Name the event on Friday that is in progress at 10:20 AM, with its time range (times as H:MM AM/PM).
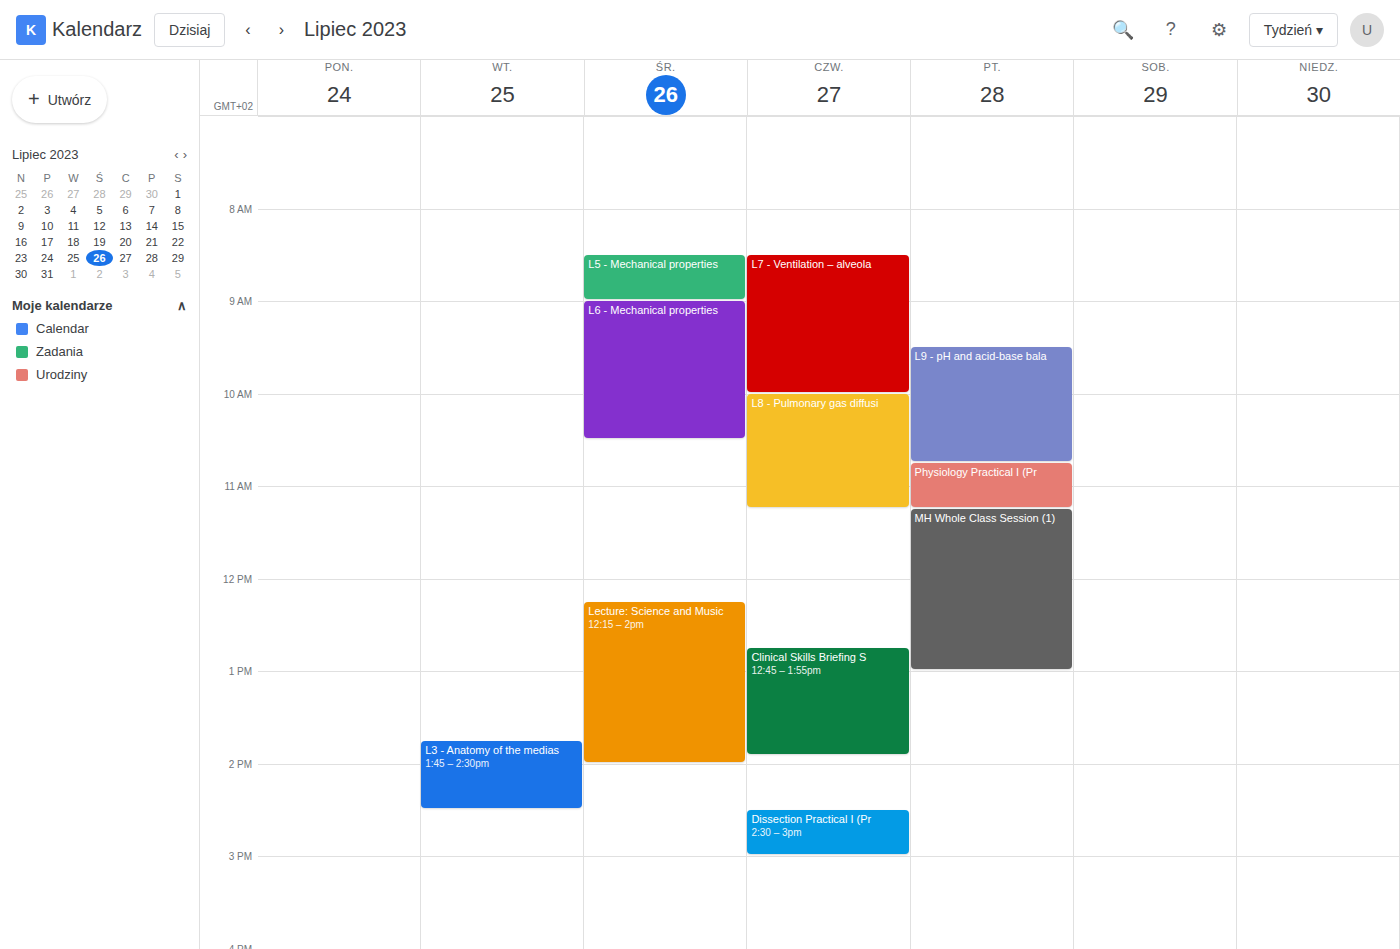
"L9 - pH and acid-base bala", 9:30 AM to 10:45 AM